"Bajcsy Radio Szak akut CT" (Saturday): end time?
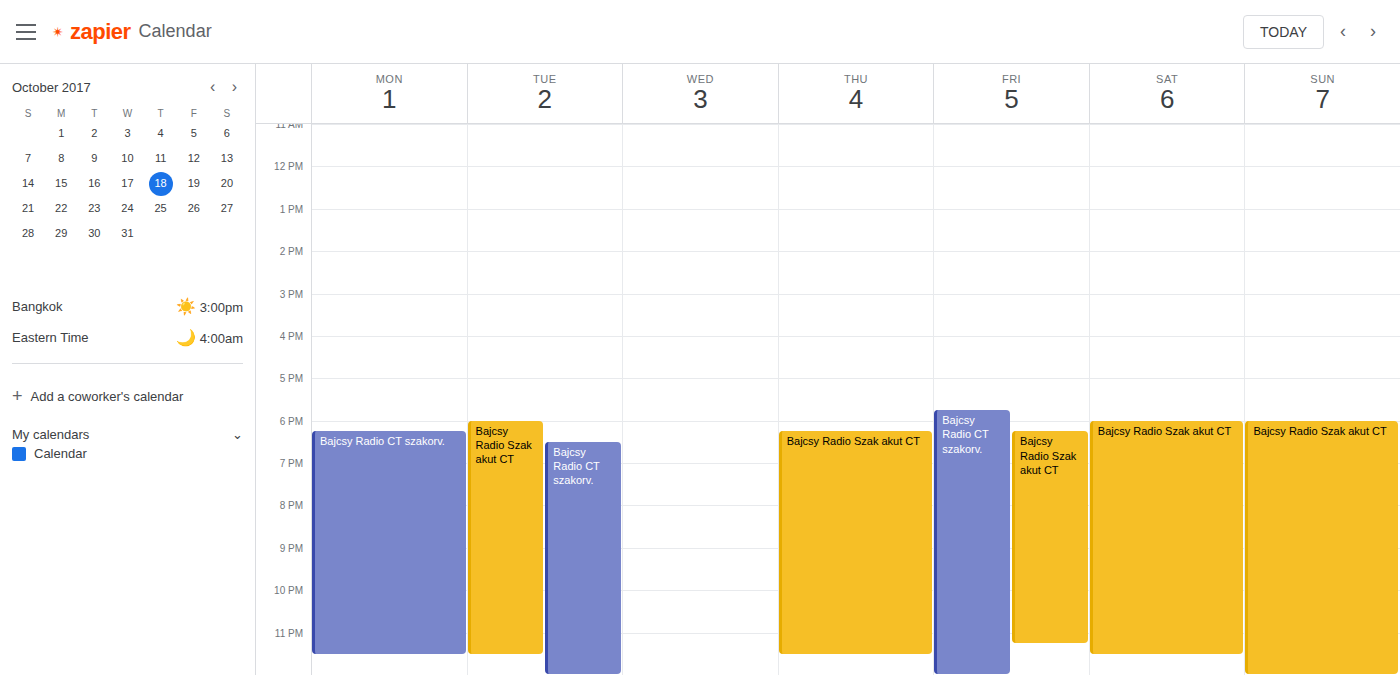
11:30 PM